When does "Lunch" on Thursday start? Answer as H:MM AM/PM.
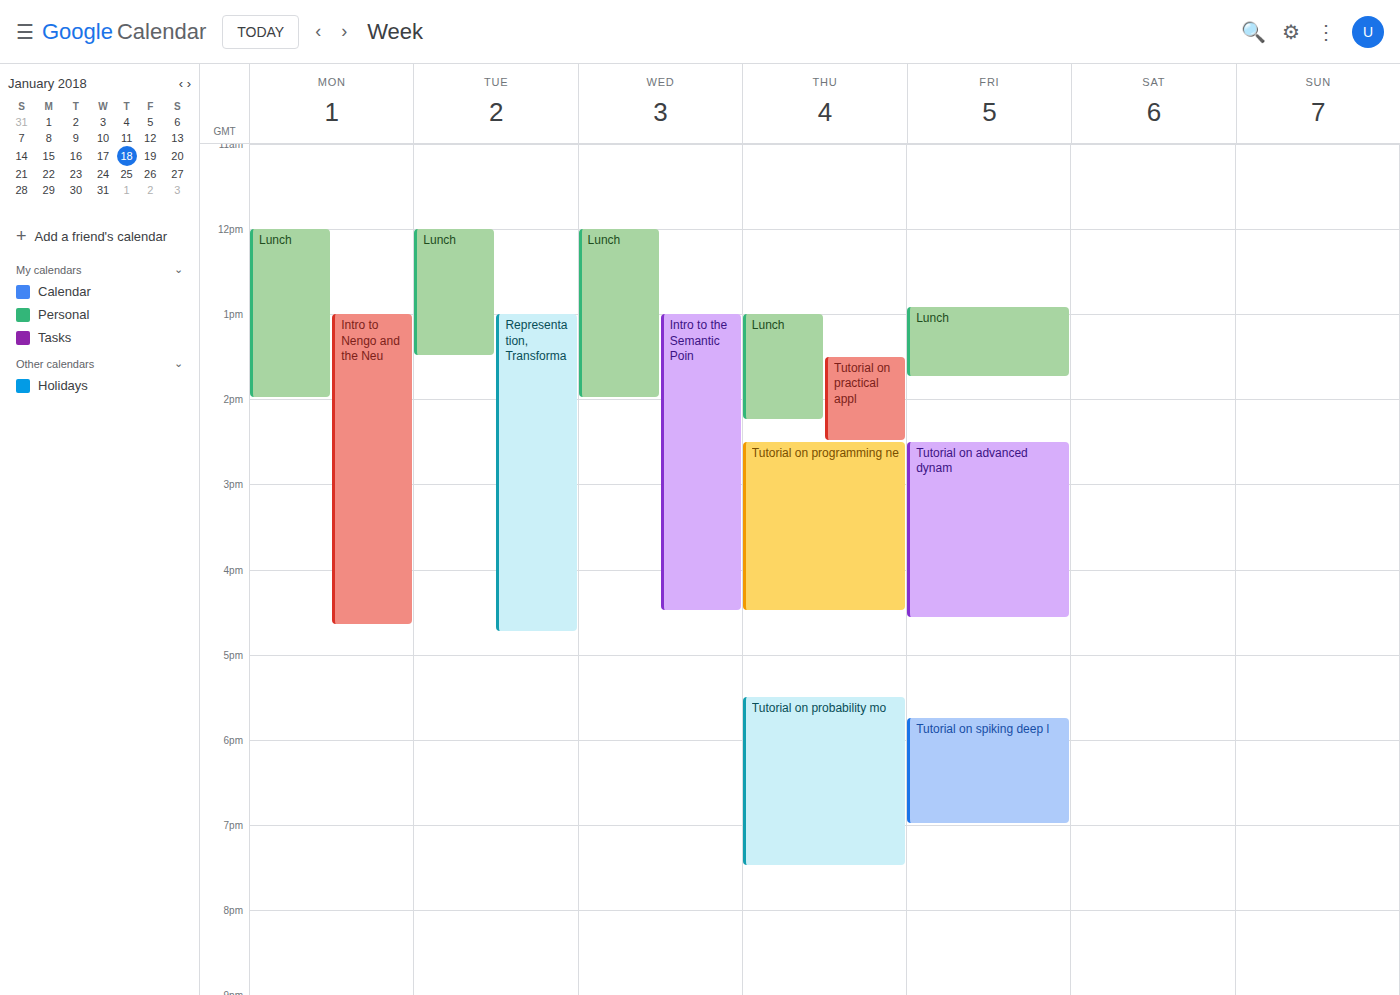
1:00 PM